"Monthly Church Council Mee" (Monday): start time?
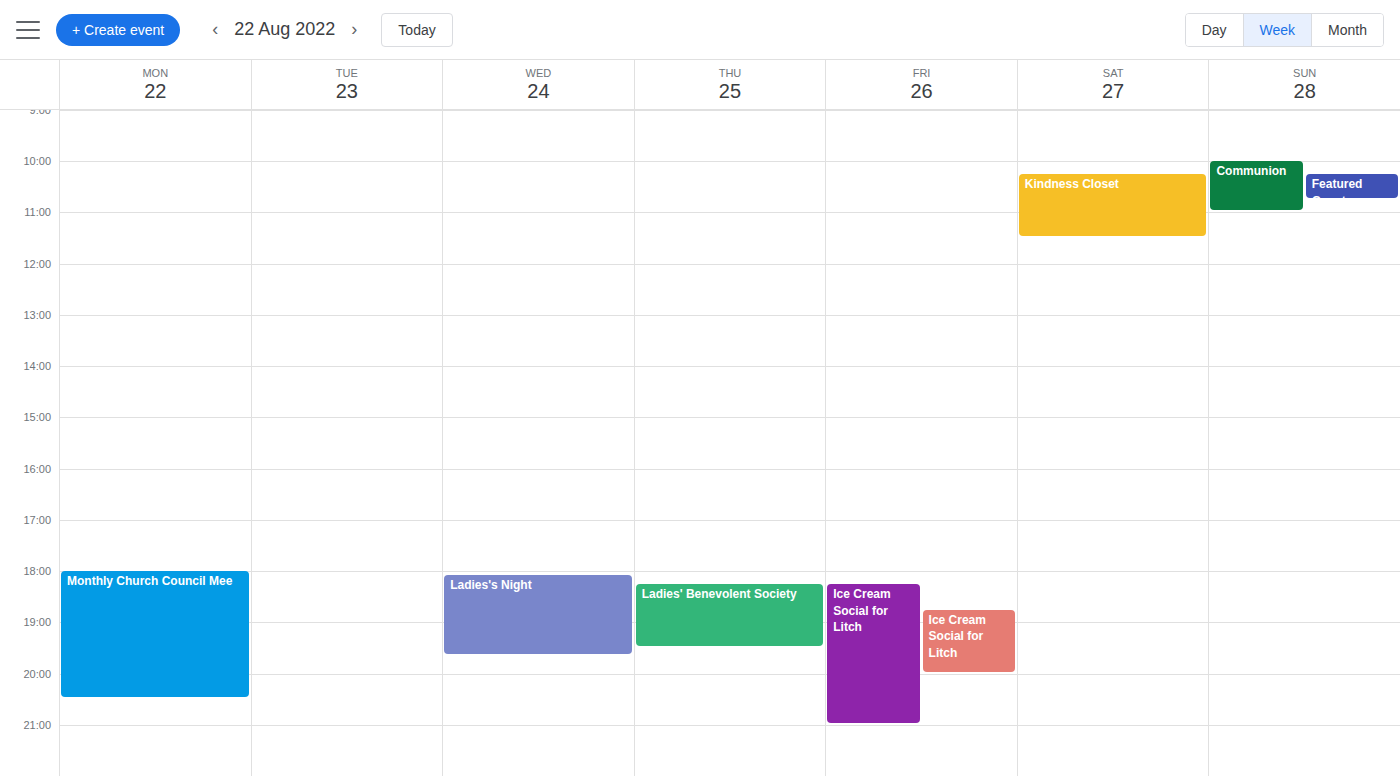
6:00 PM